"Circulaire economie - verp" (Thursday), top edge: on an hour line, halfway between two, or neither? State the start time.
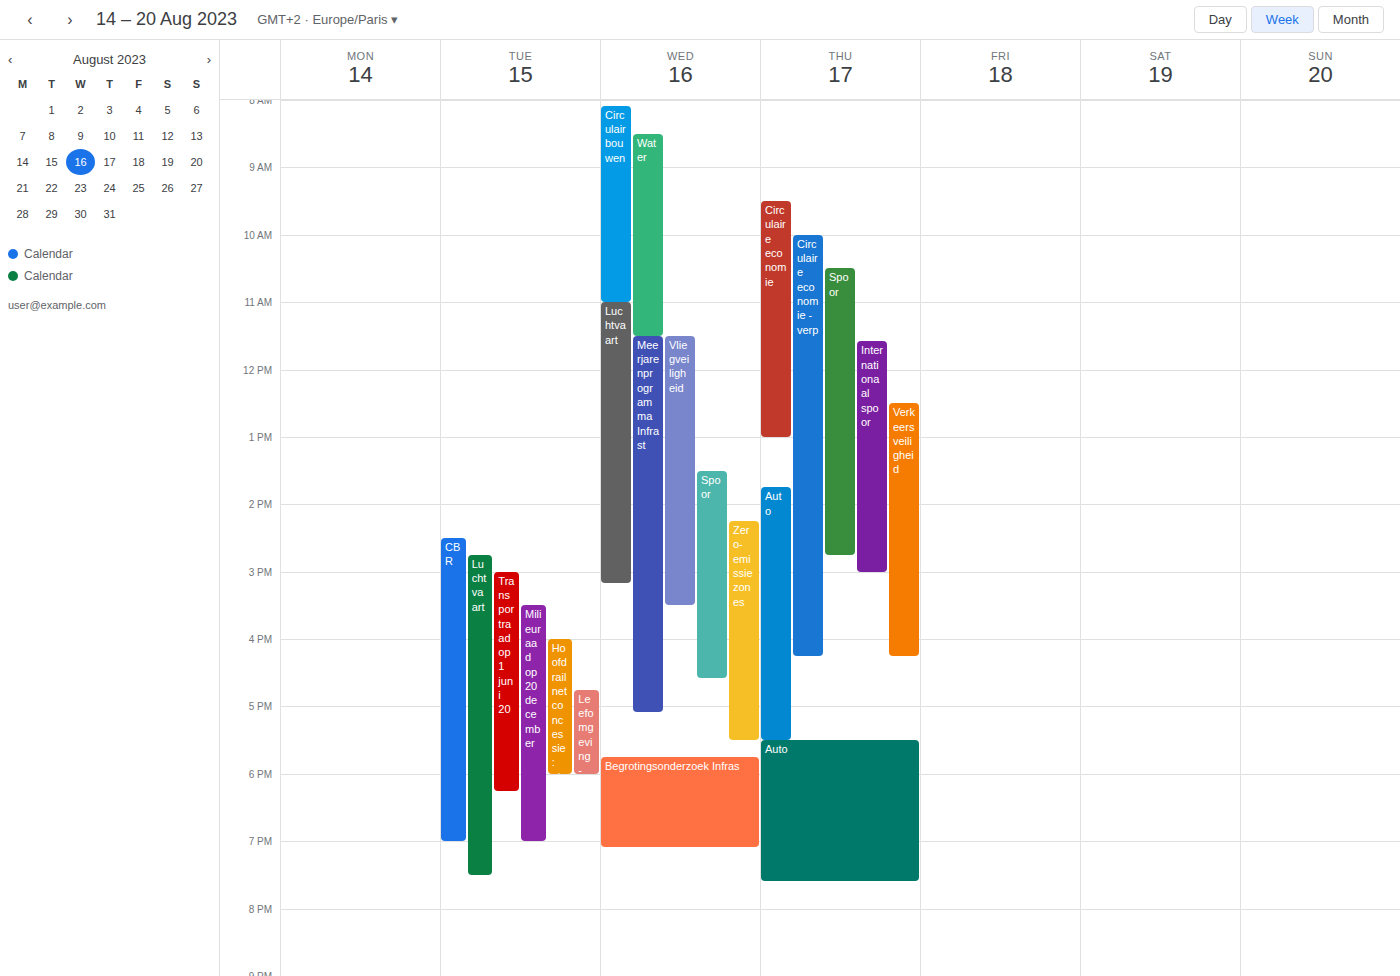
10:00 AM -- exactly on the 10 AM line.